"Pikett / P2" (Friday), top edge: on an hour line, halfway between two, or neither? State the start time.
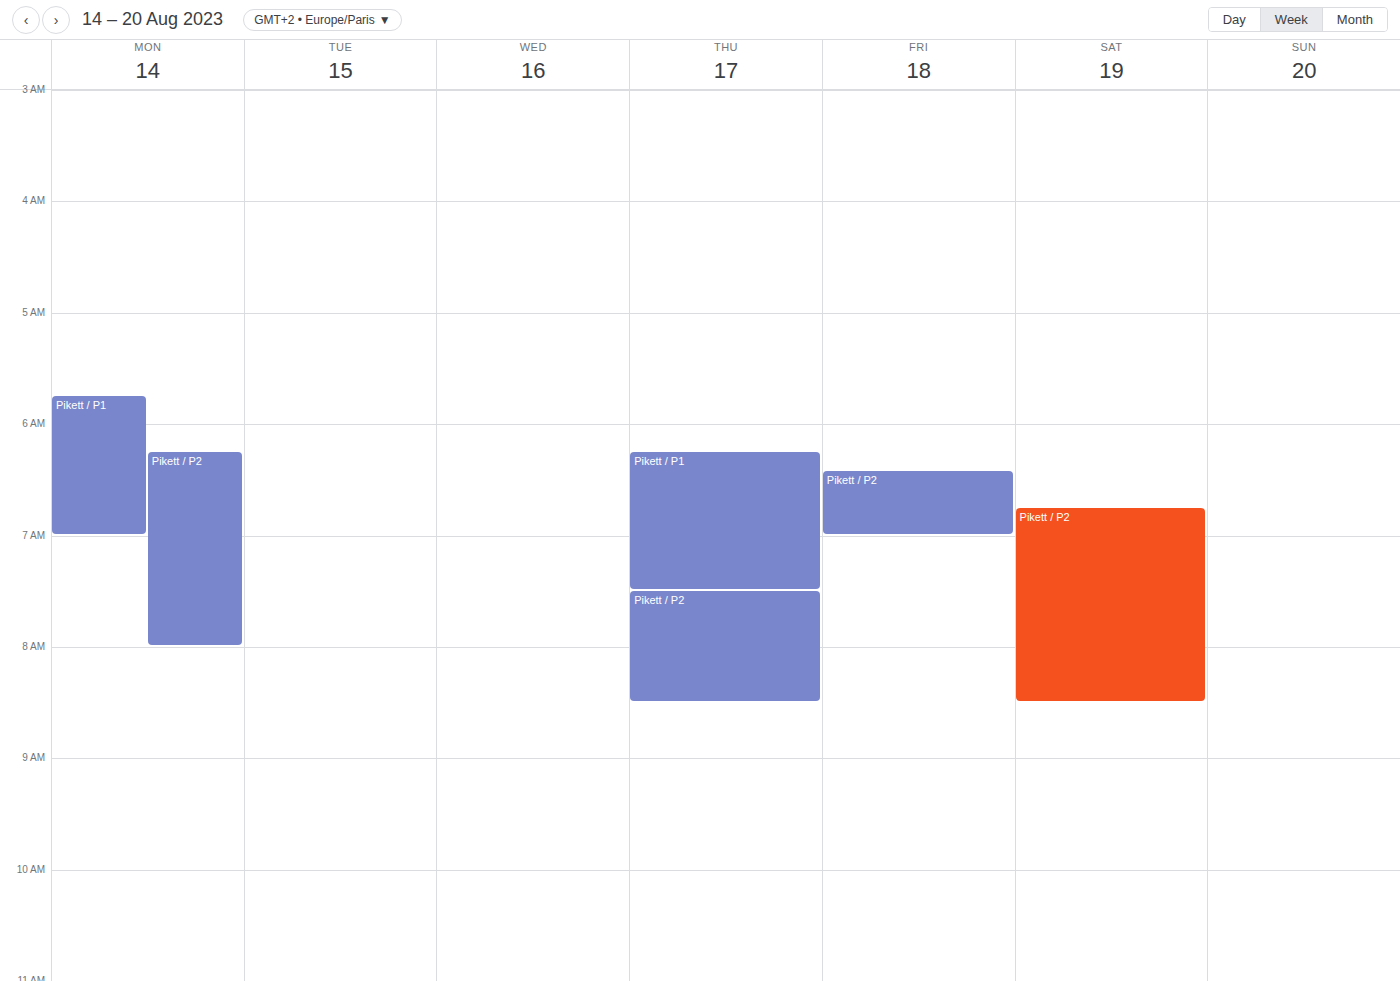
6:25 AM -- neither: 25 minutes below the 6 AM line and 35 minutes above the 7 AM line.